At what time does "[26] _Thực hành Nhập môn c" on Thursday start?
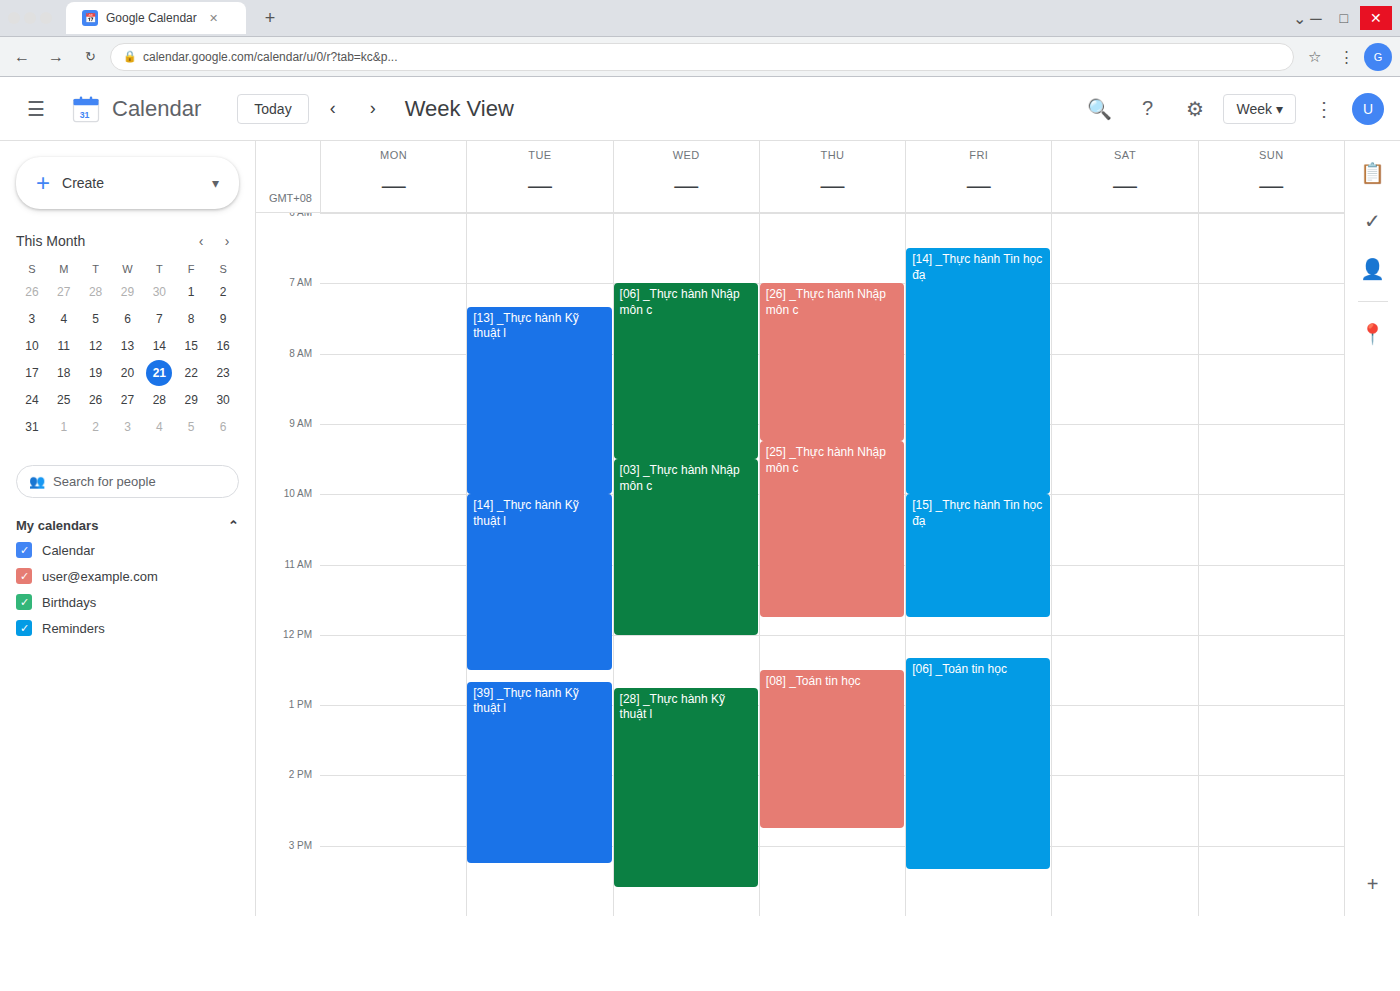
7:00 AM